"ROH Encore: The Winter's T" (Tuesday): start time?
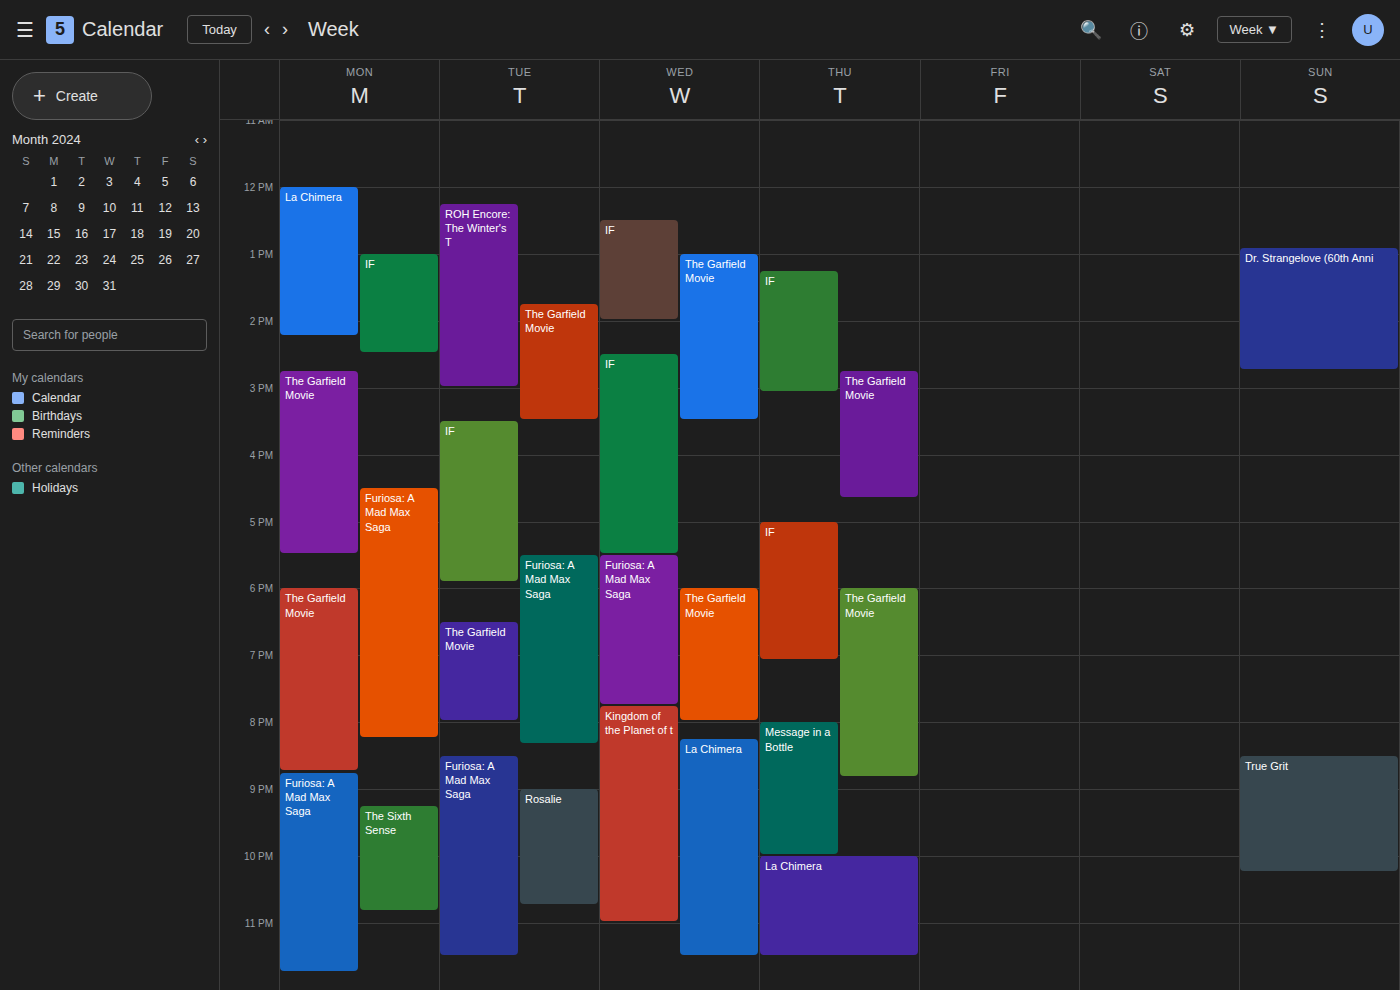
12:15 PM